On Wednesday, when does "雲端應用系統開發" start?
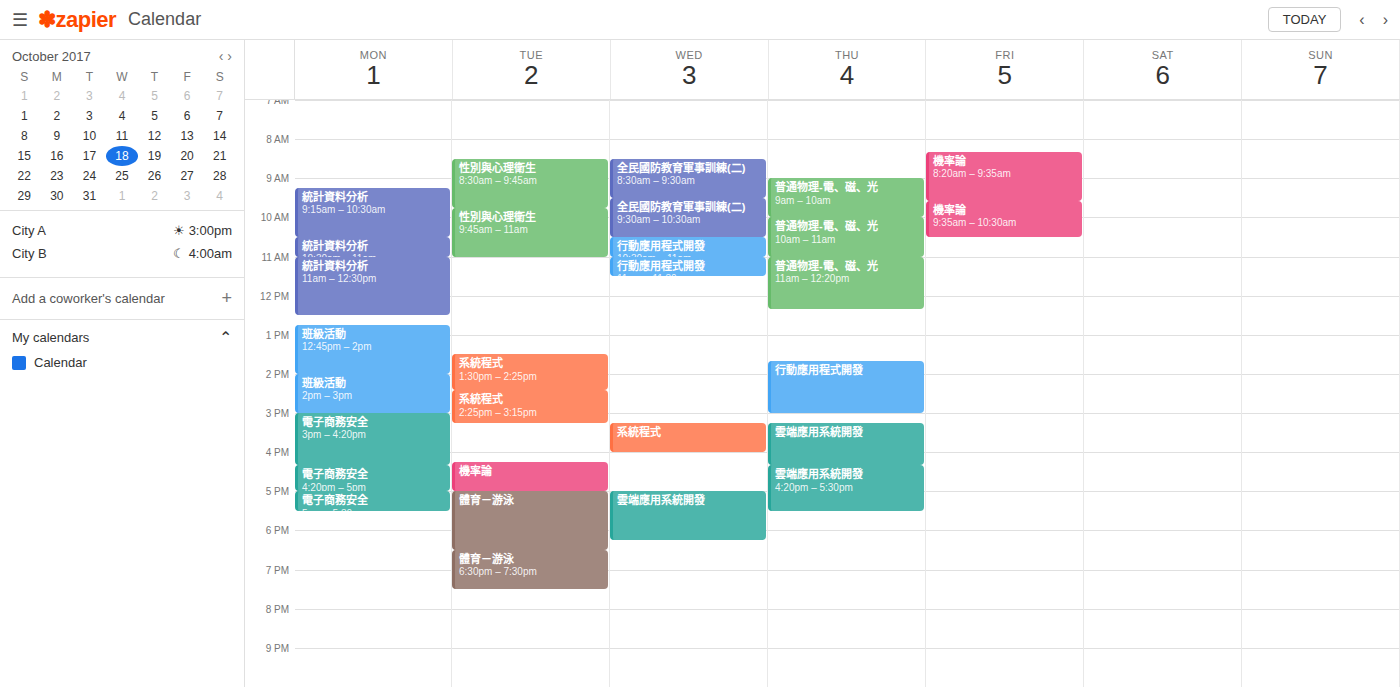
5:00 PM